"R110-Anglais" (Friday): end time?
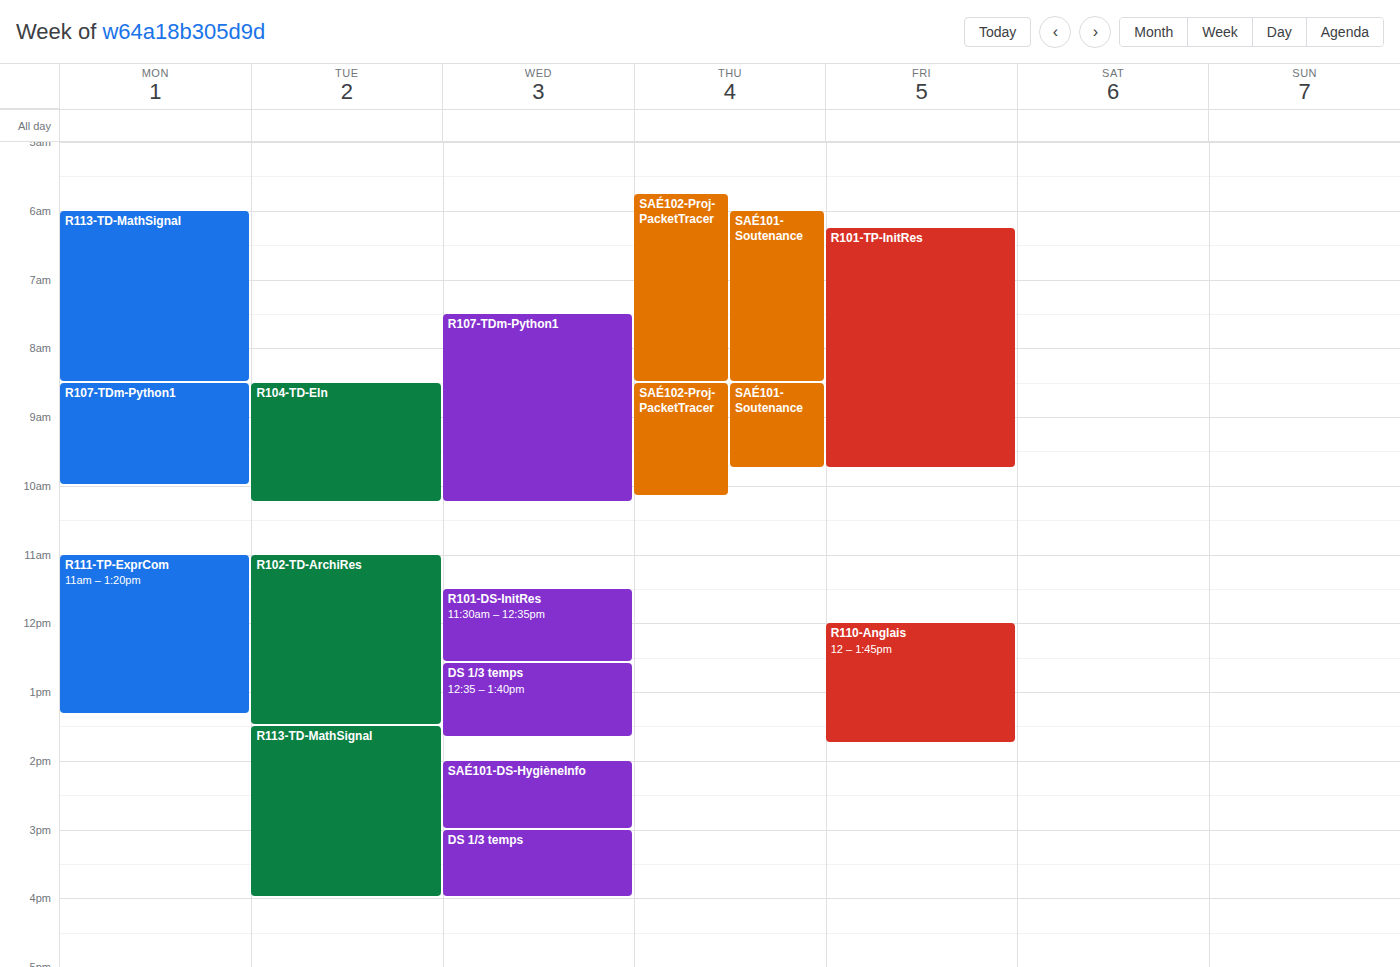
1:45 PM